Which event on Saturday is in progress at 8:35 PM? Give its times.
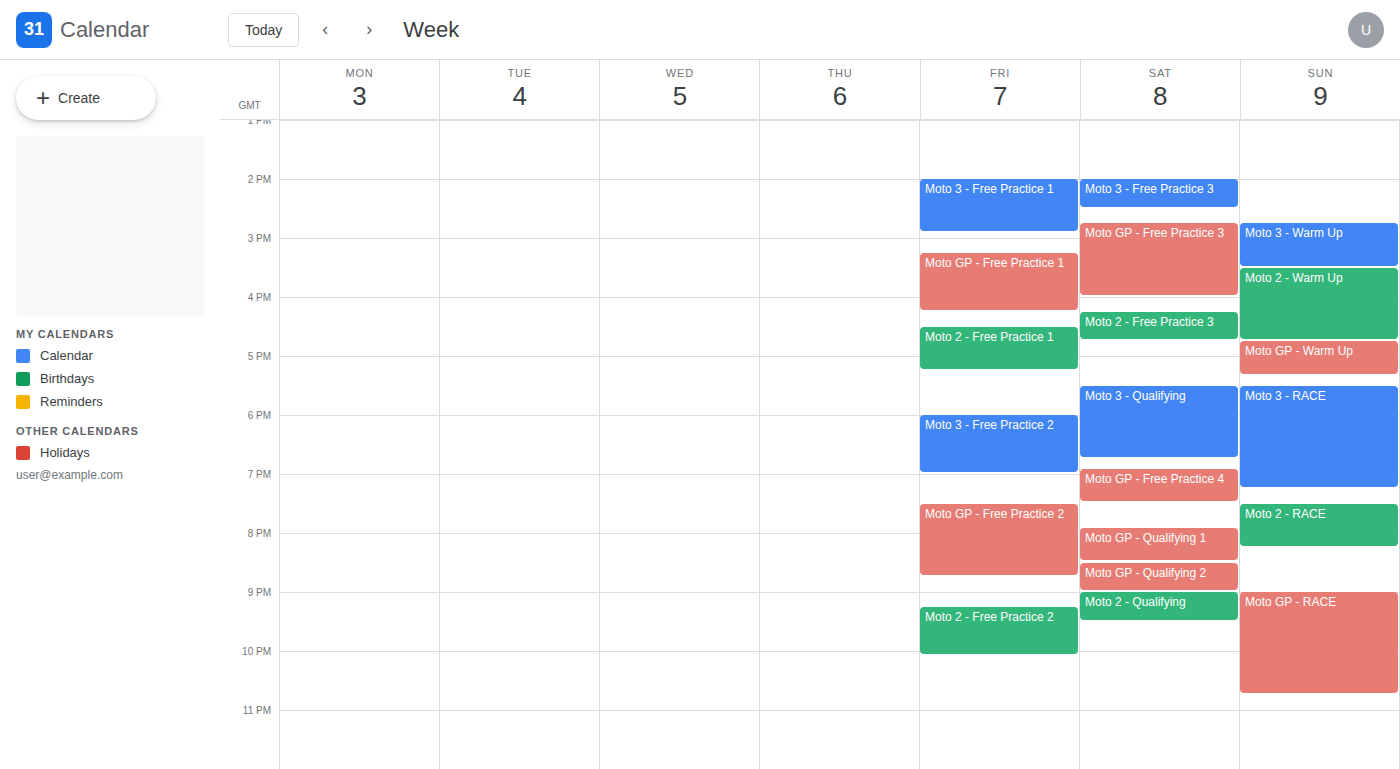
"Moto GP - Qualifying 2", 8:30 PM to 9:00 PM